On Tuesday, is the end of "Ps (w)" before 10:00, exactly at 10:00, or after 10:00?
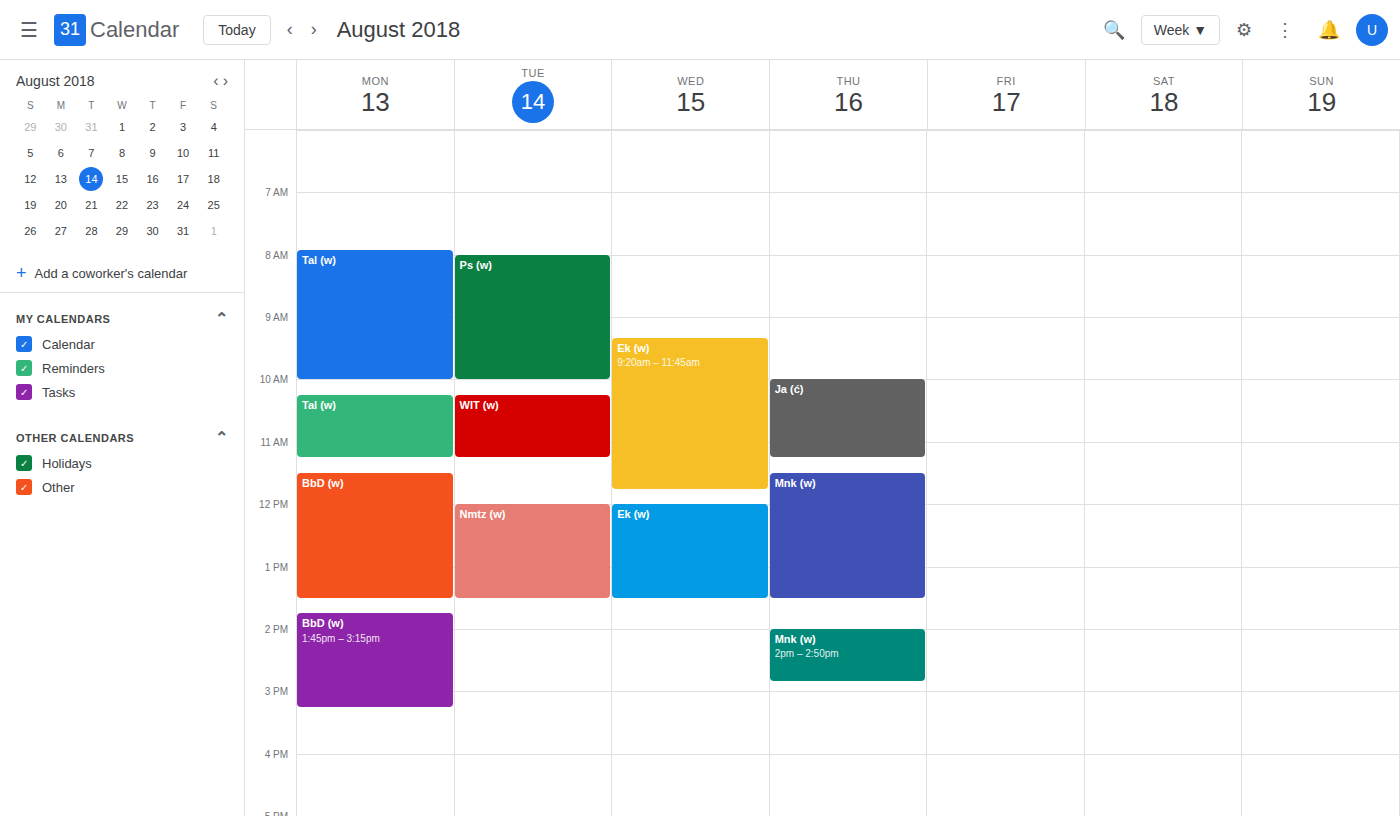
10:00 -- exactly at 10:00, on the 10:00 line.